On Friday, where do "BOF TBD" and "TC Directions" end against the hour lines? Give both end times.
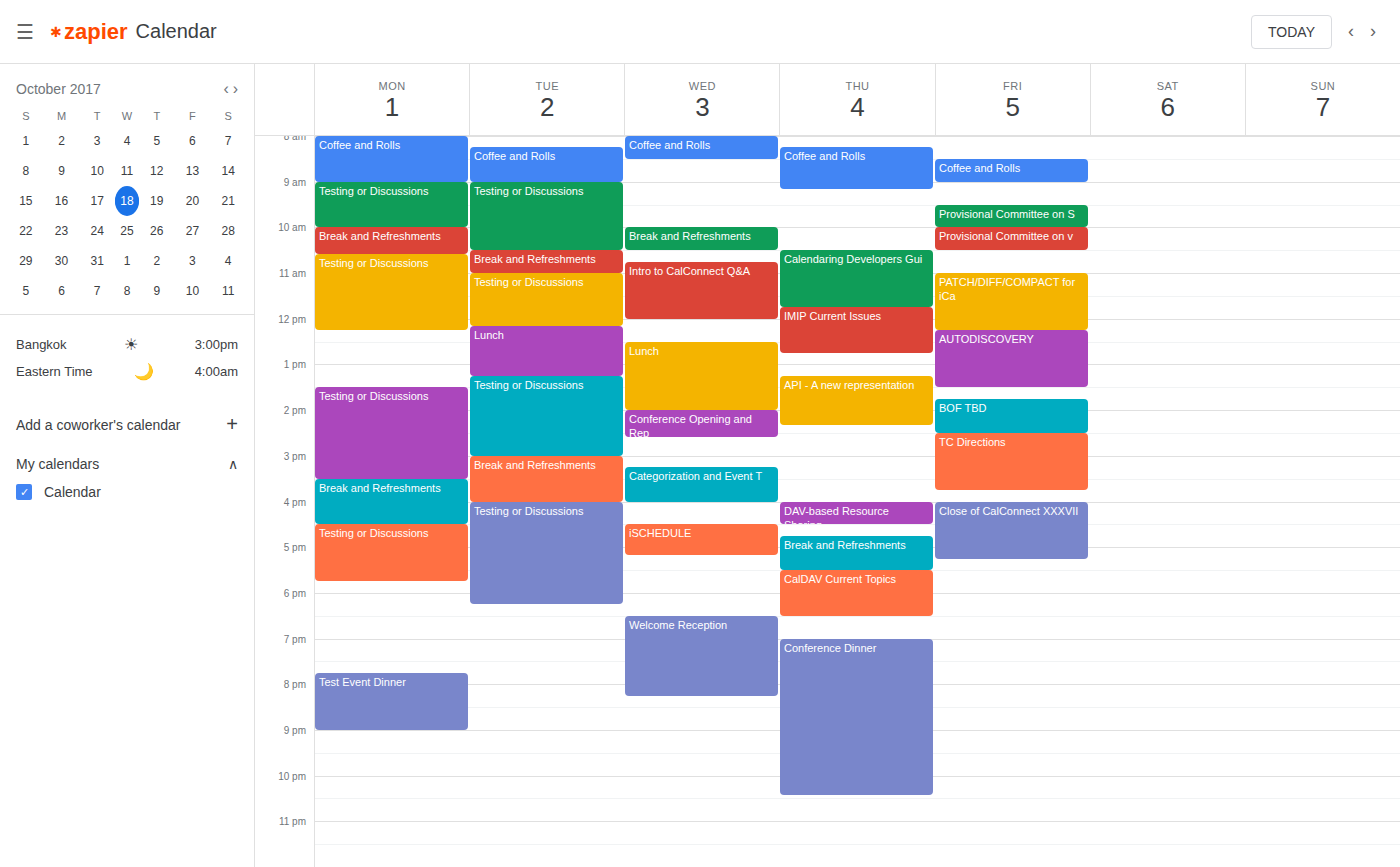
"BOF TBD": 2:30 PM, halfway between the 2 PM and 3 PM lines. "TC Directions": 3:45 PM, neither: three quarters of the way from the 3 PM line to the 4 PM line.